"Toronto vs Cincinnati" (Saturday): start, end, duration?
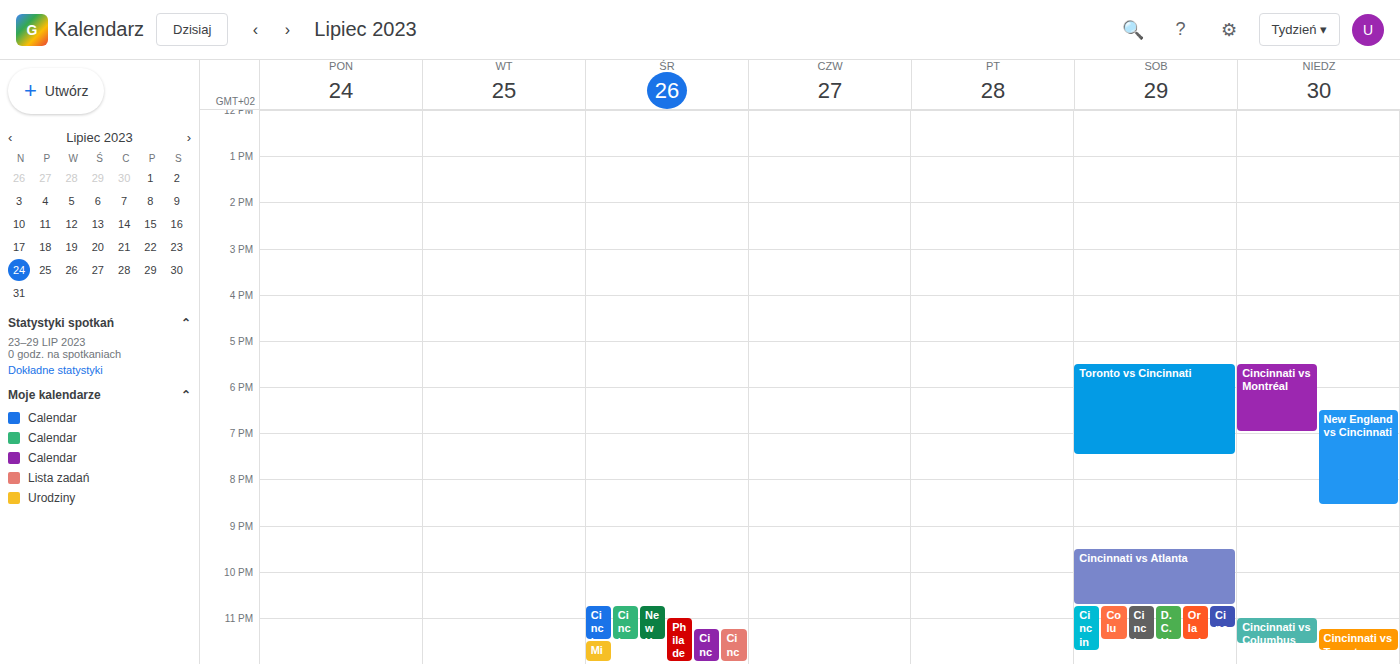
5:30 PM to 7:30 PM, 2 hours